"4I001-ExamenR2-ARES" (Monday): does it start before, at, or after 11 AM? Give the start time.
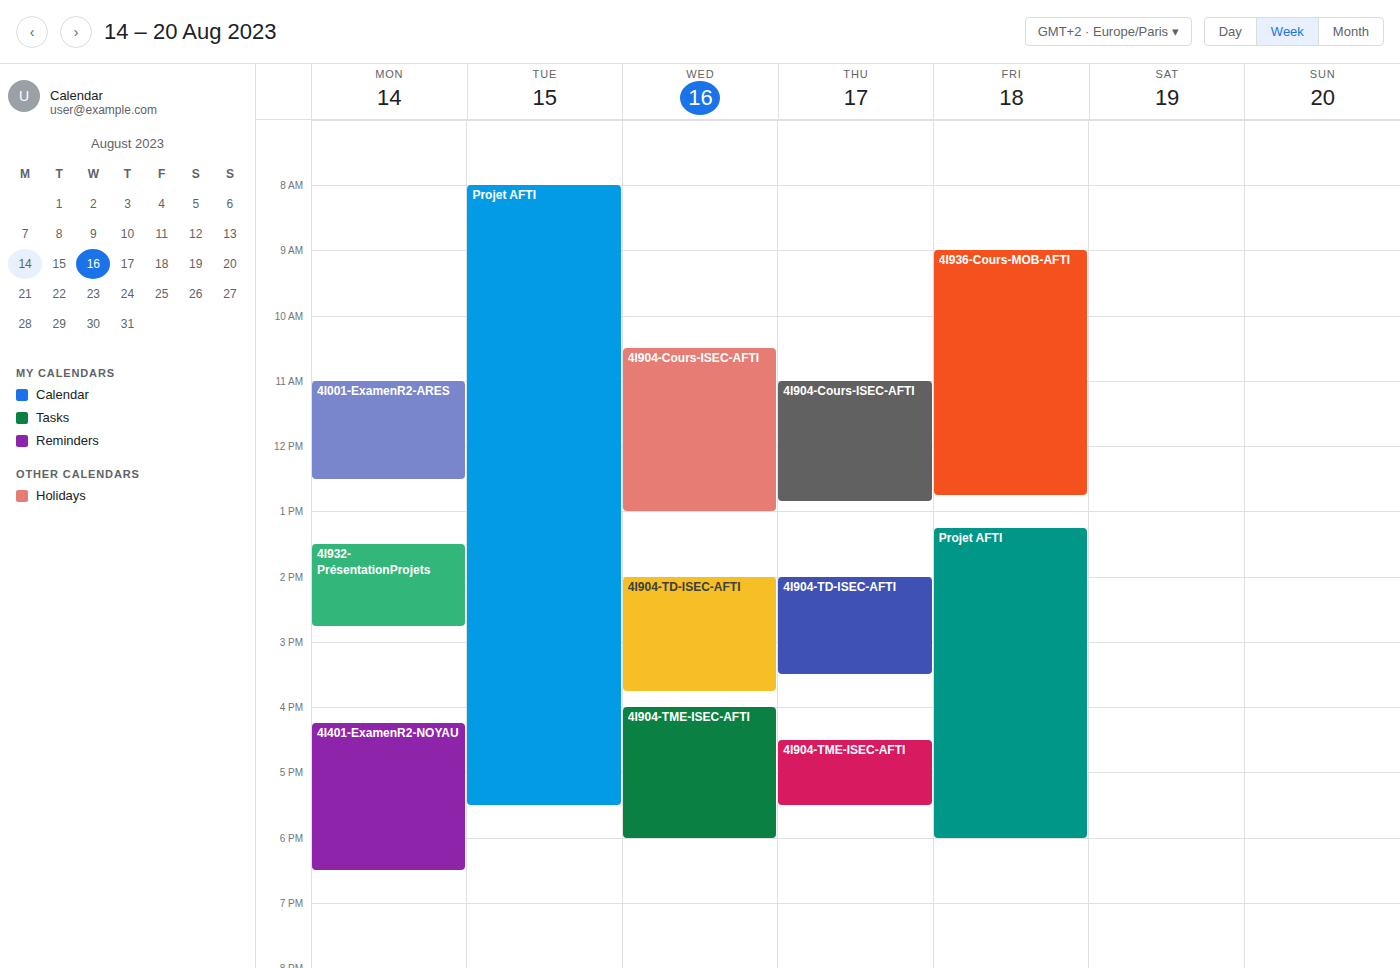
11:00 AM -- exactly at 11 AM, on the 11 AM line.